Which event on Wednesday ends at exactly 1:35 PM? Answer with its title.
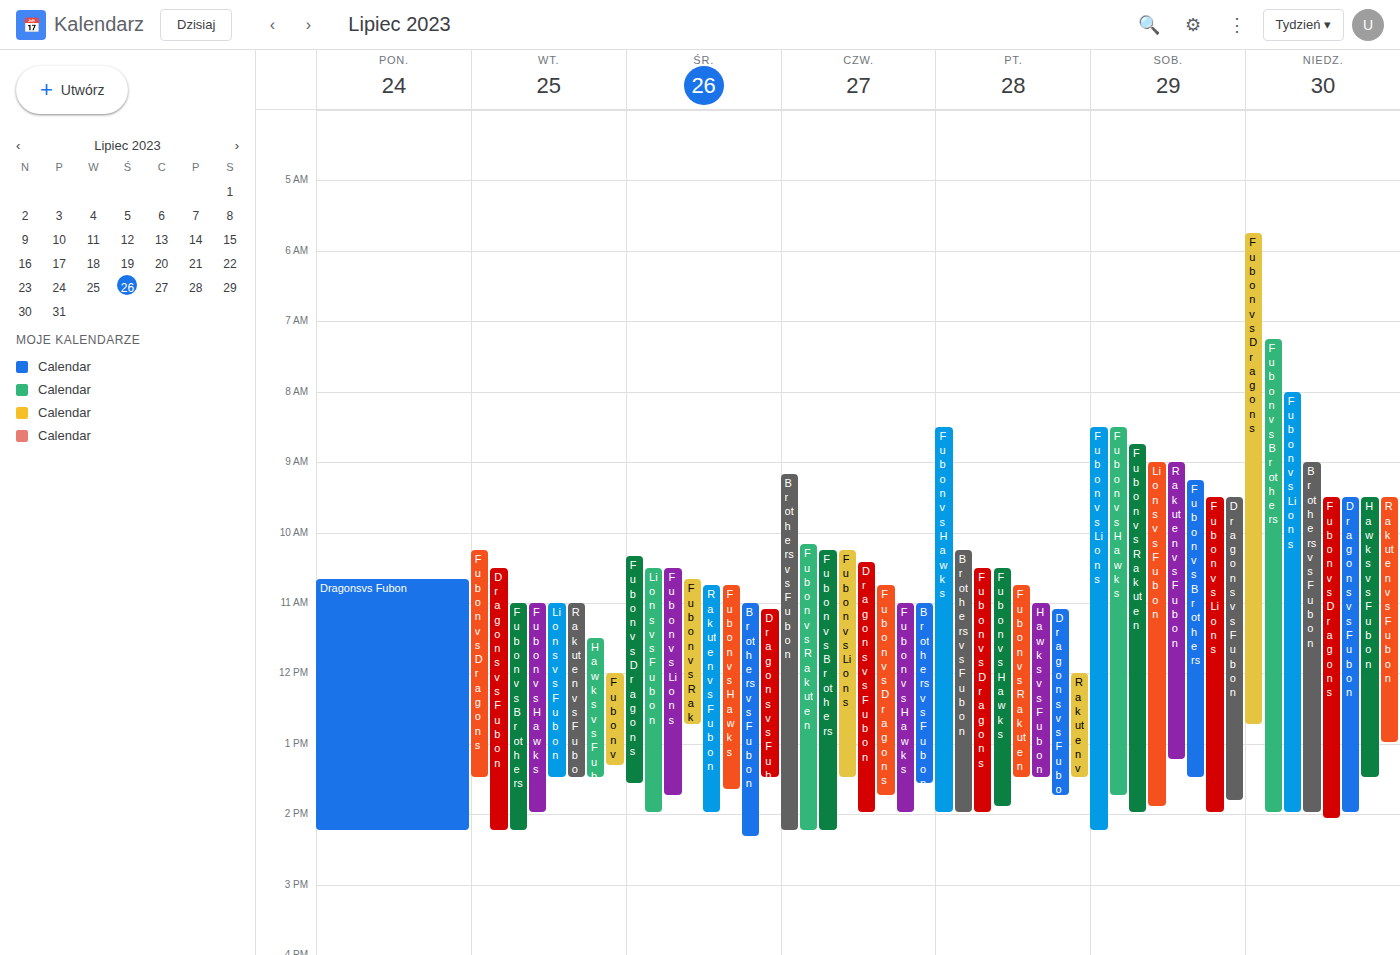
"Fubon vs Dragons"